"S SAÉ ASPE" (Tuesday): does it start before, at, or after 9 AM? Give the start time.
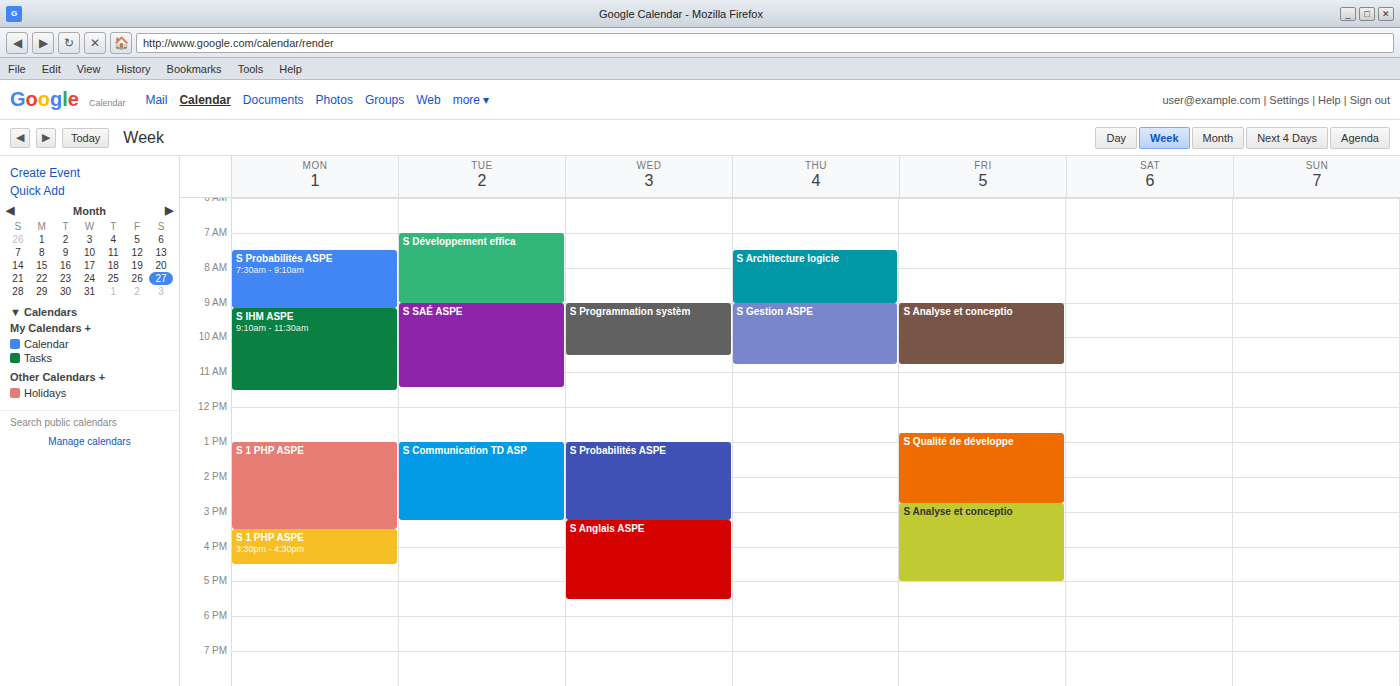
9:00 AM -- exactly at 9 AM, on the 9 AM line.